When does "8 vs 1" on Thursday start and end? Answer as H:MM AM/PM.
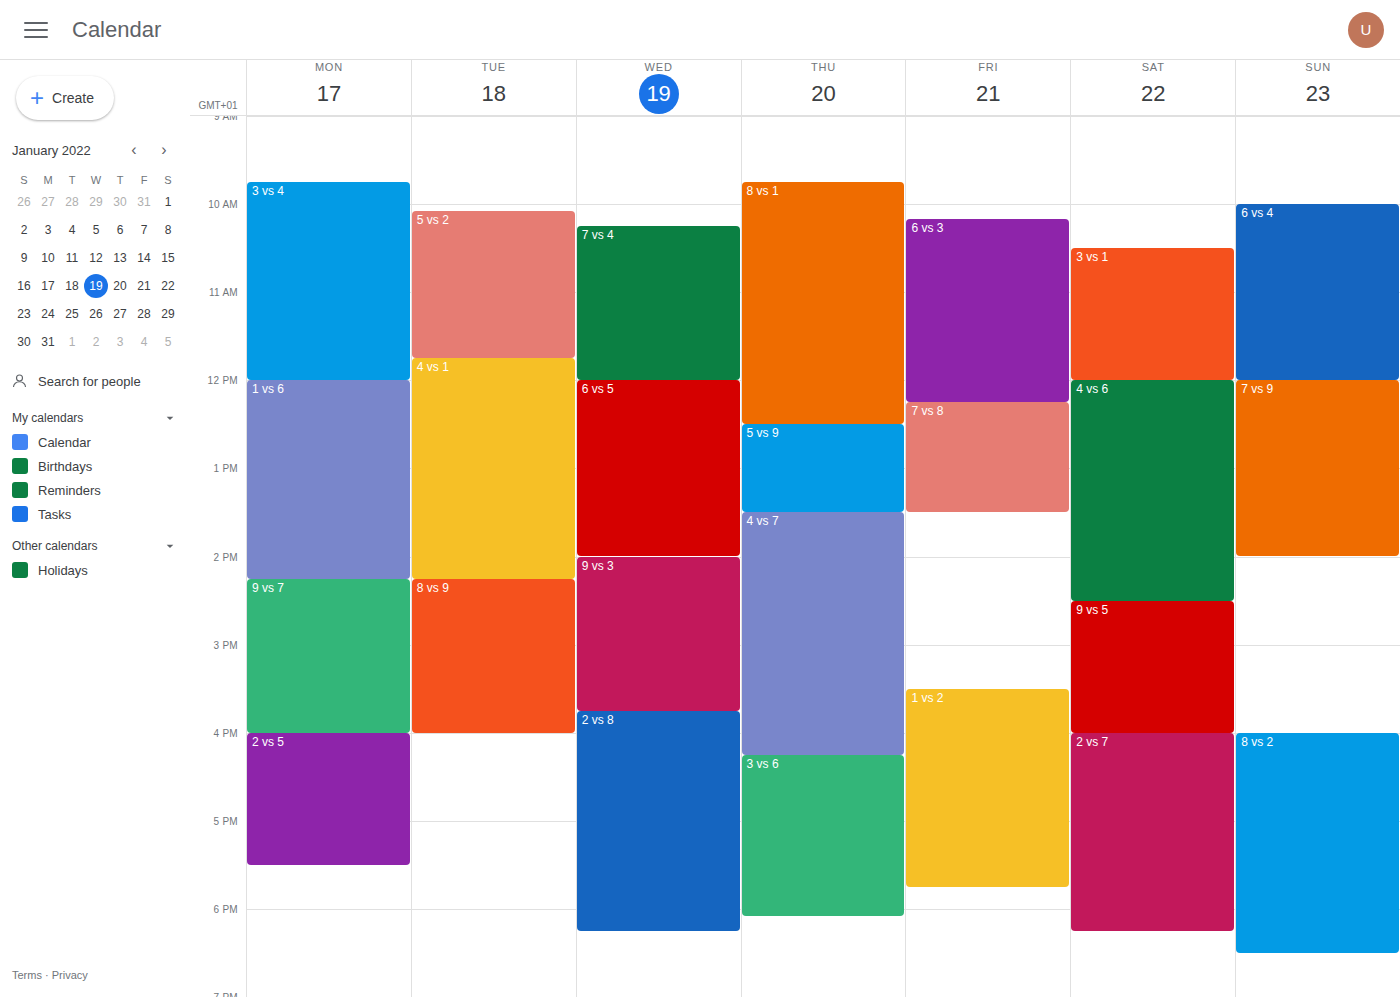
9:45 AM to 12:30 PM